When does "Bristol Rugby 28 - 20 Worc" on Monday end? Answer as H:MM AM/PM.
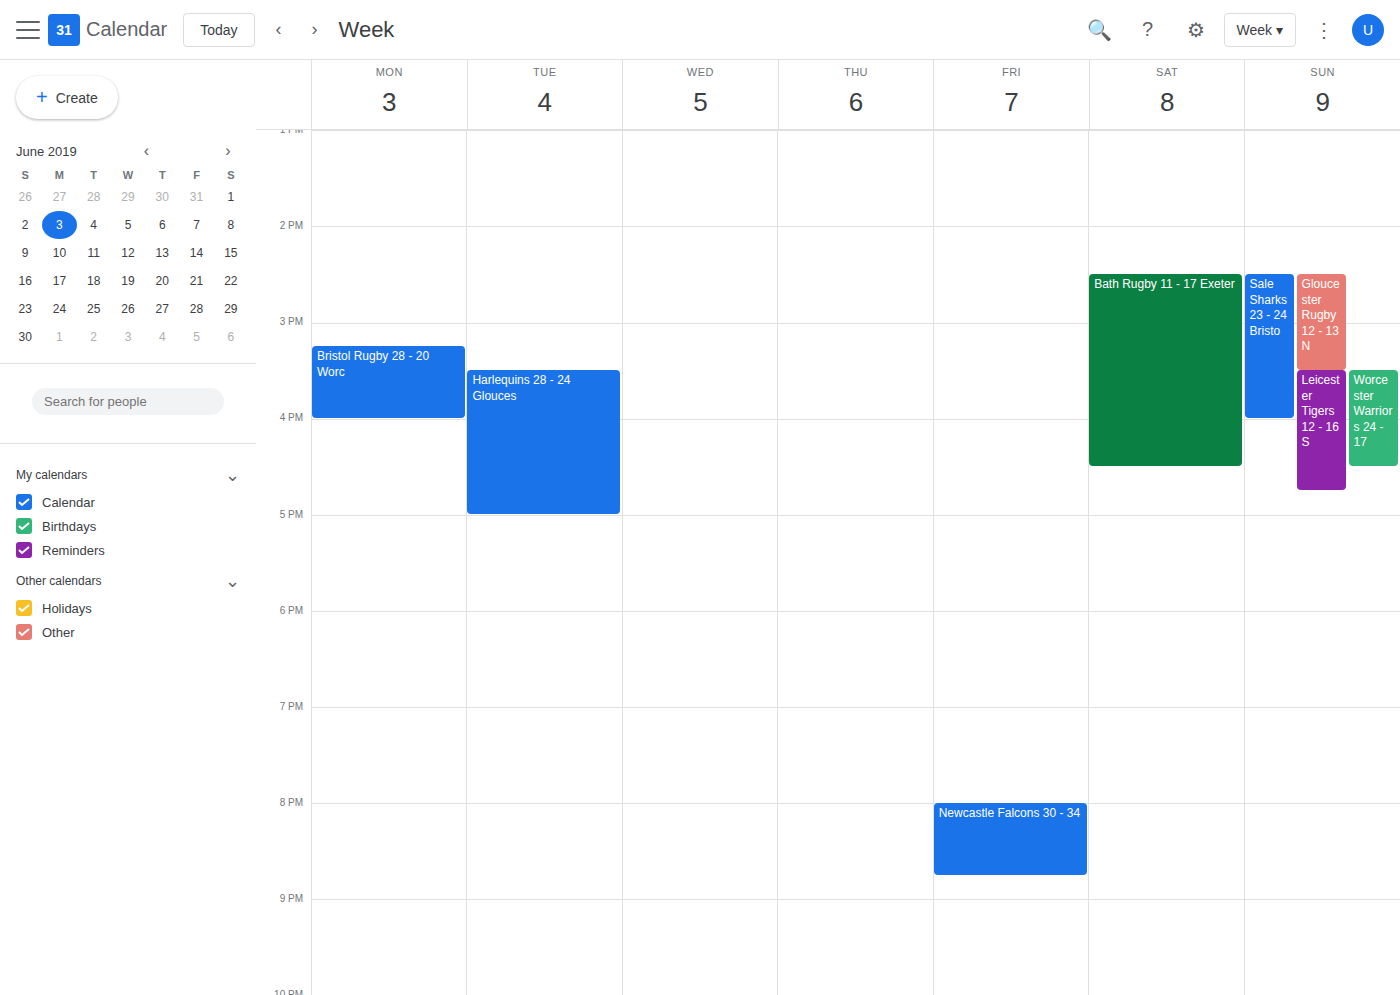
4:00 PM